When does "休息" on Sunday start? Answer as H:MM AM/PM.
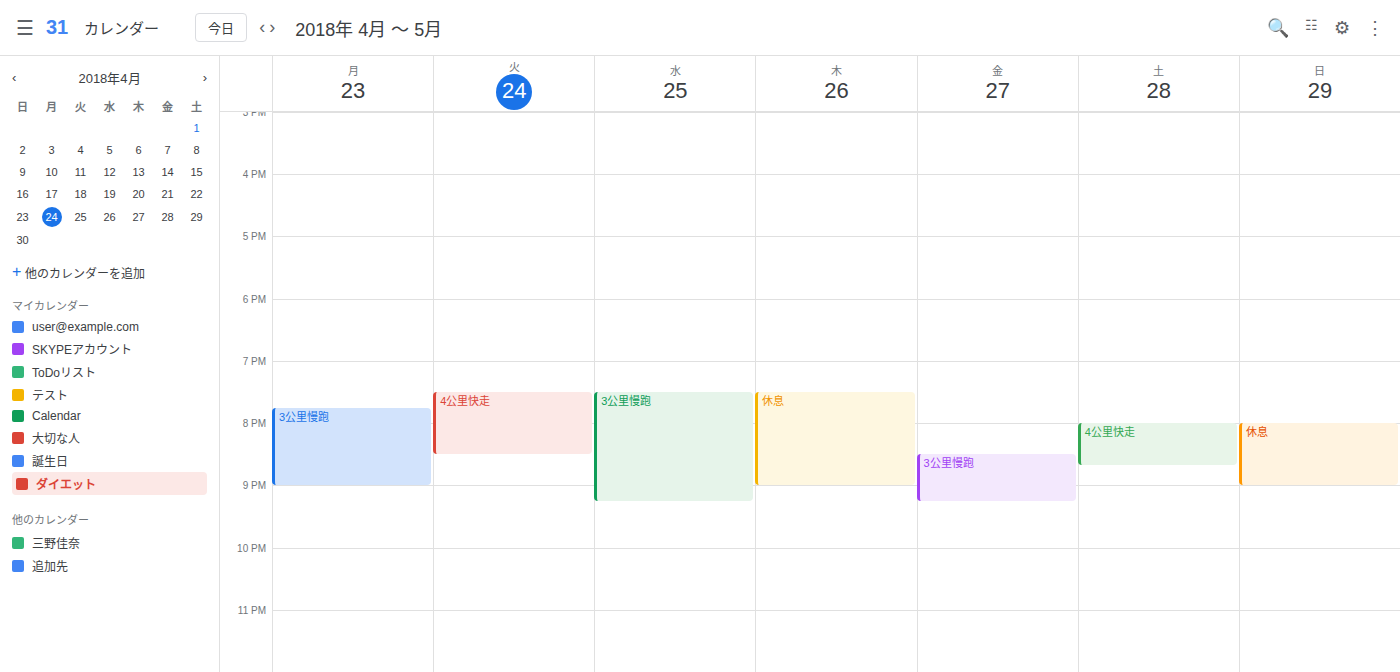
8:00 PM